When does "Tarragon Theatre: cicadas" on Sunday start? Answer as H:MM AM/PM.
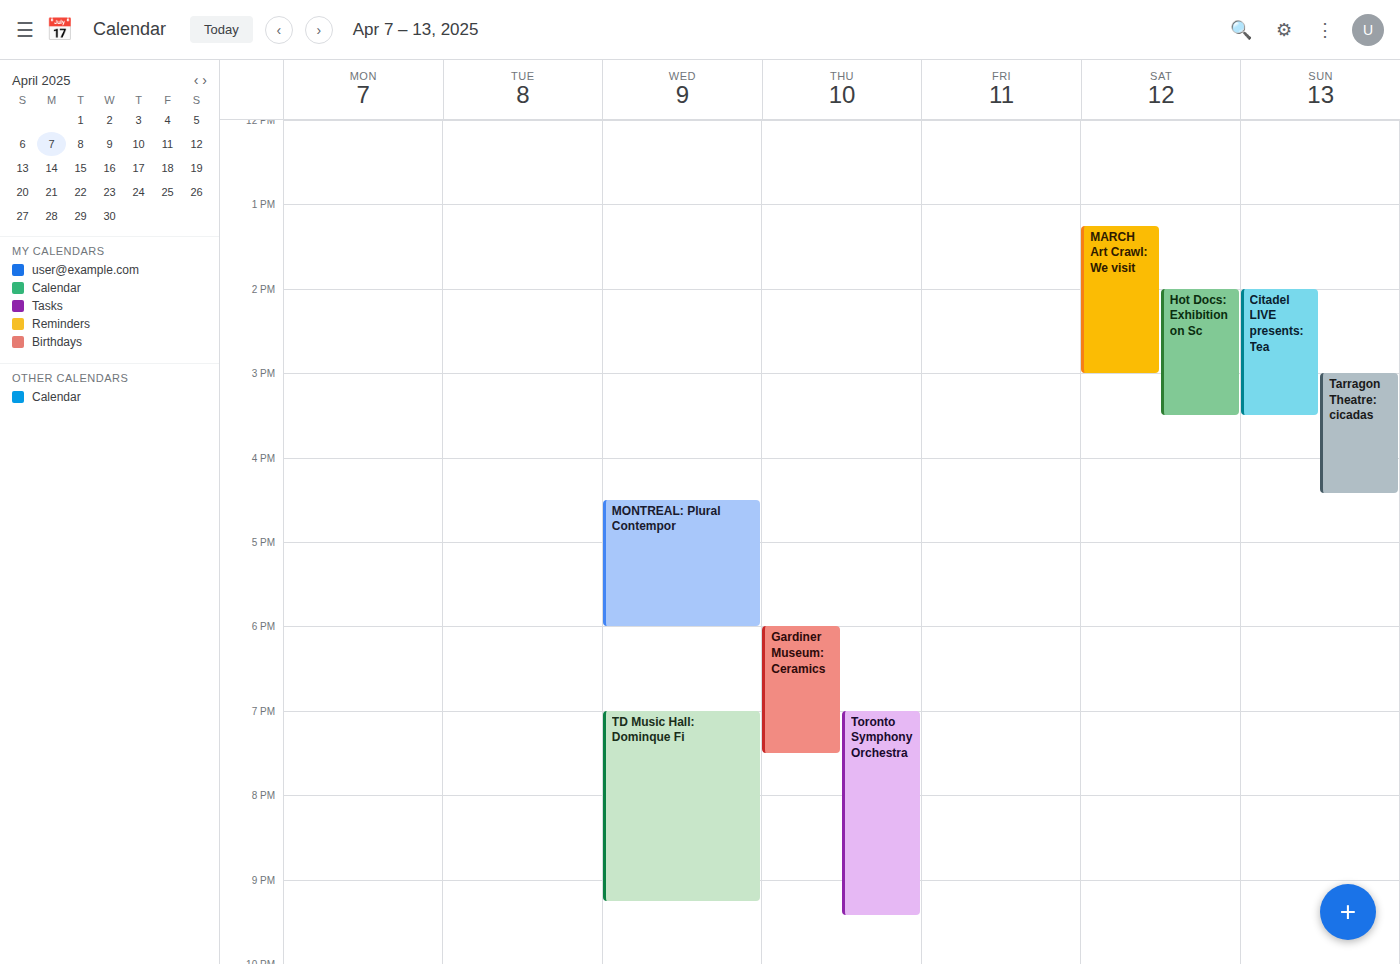
3:00 PM